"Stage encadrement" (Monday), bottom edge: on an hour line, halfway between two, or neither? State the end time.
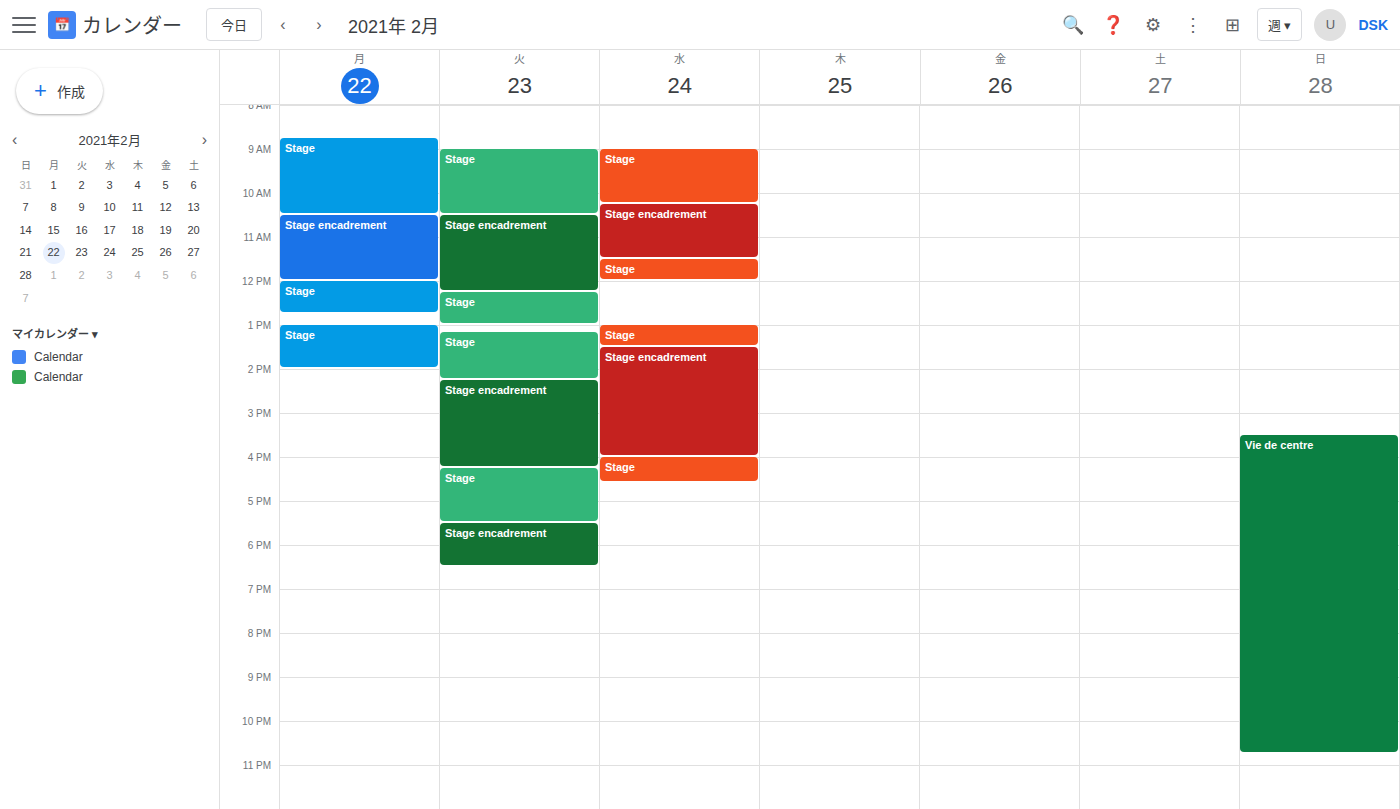
12:00 PM -- exactly on the 12 PM line.